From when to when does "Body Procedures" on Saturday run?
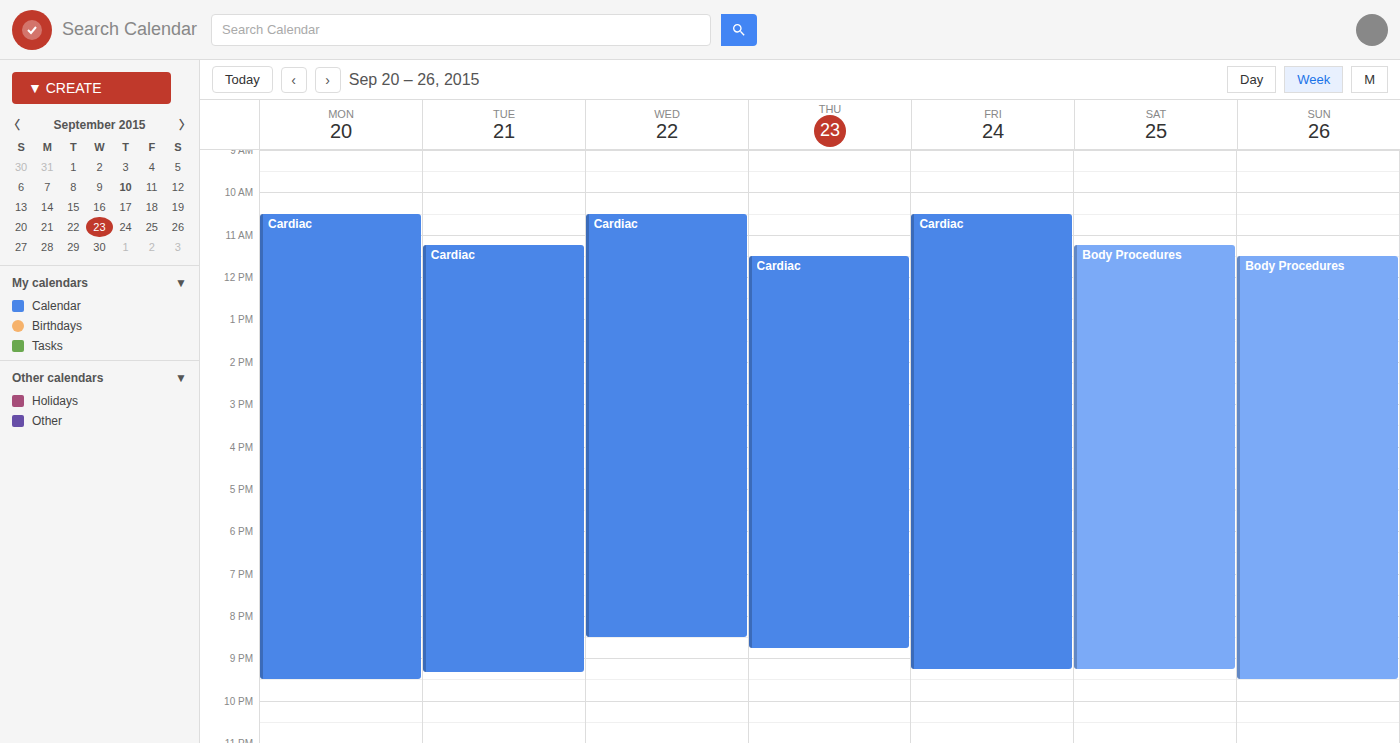
11:15 AM to 9:15 PM